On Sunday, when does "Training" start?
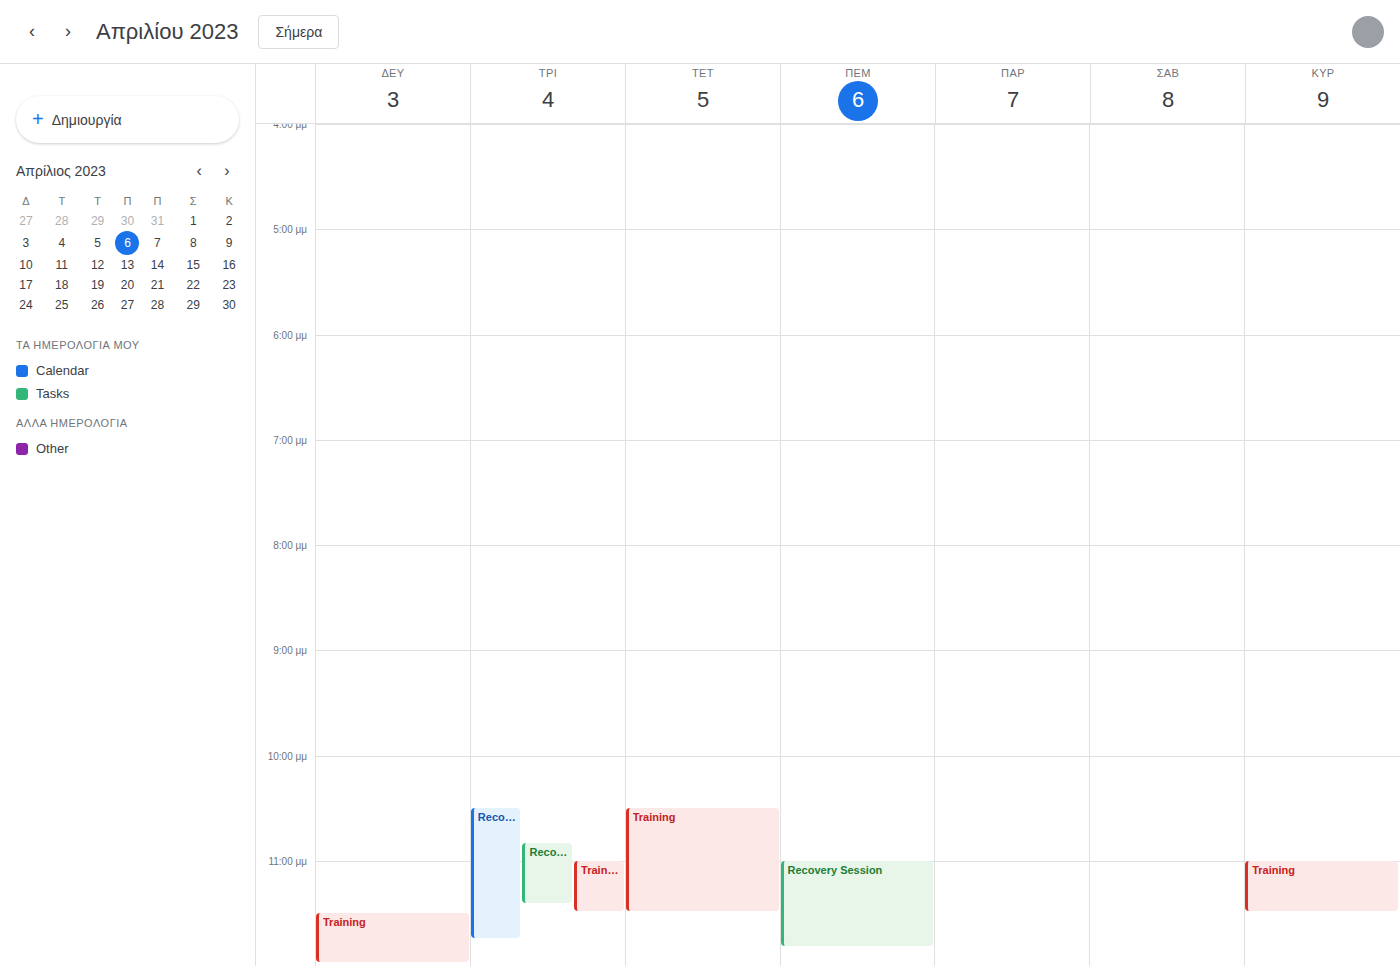
23:00